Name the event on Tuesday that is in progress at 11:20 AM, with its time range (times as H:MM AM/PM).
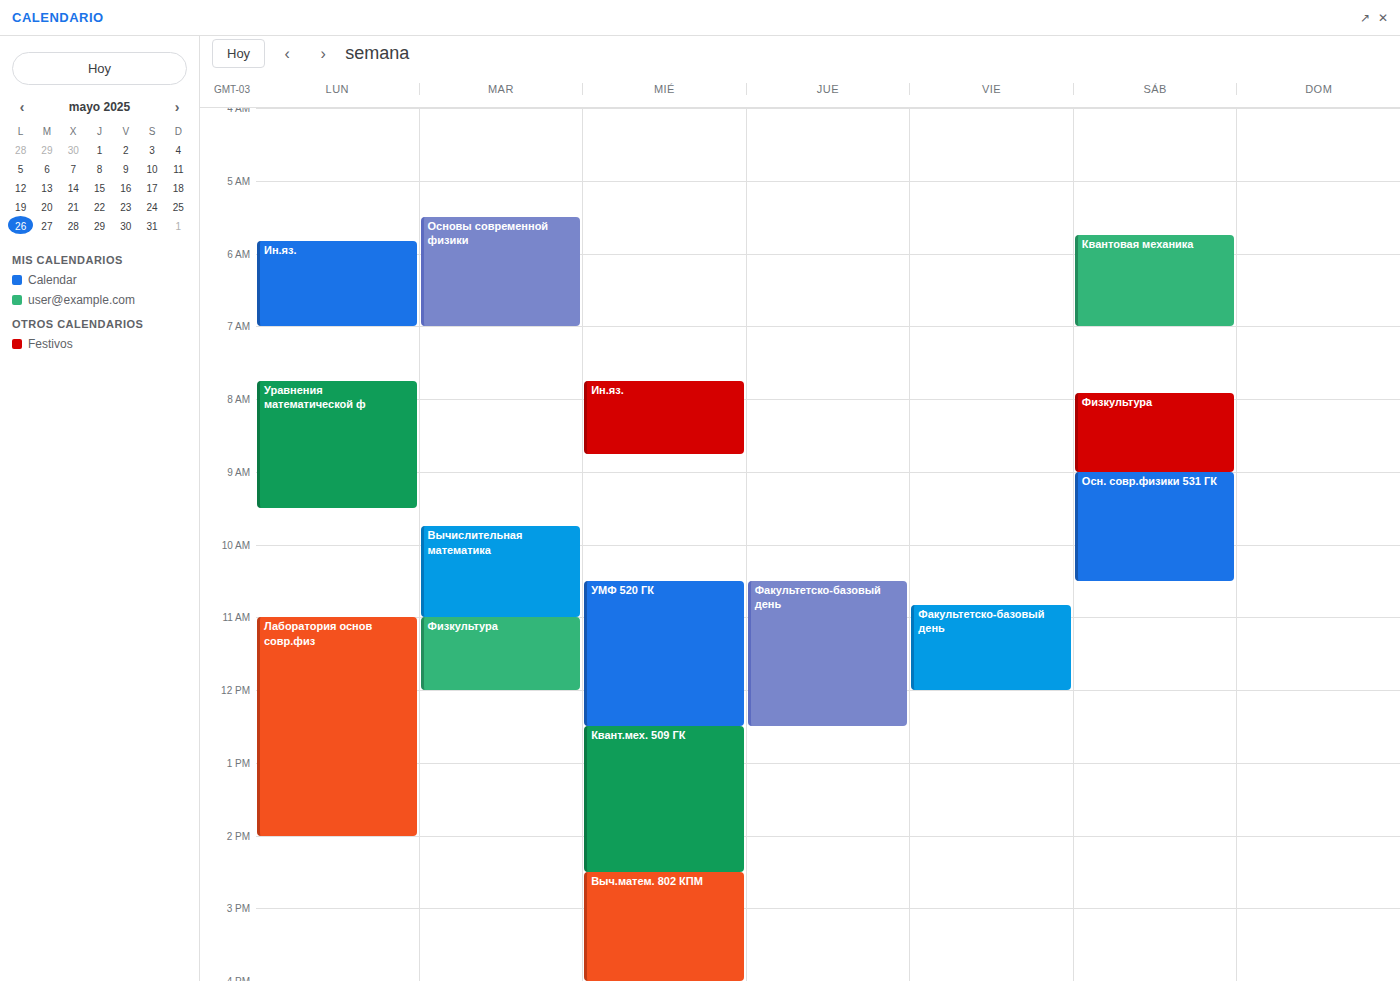
"Физкультура", 11:00 AM to 12:00 PM